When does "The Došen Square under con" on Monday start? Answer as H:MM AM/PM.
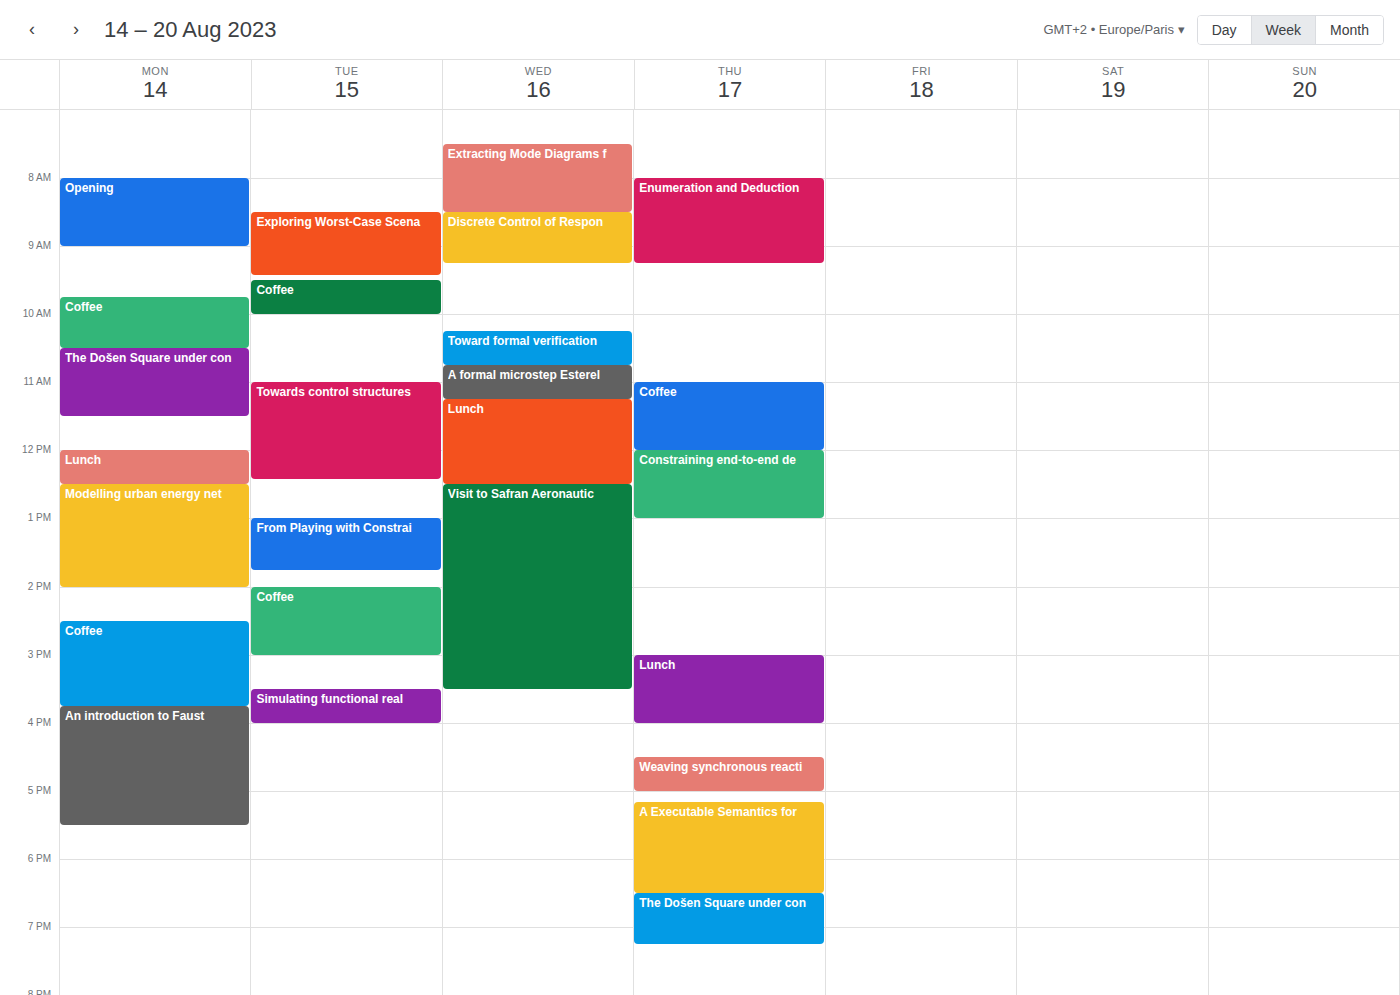
10:30 AM